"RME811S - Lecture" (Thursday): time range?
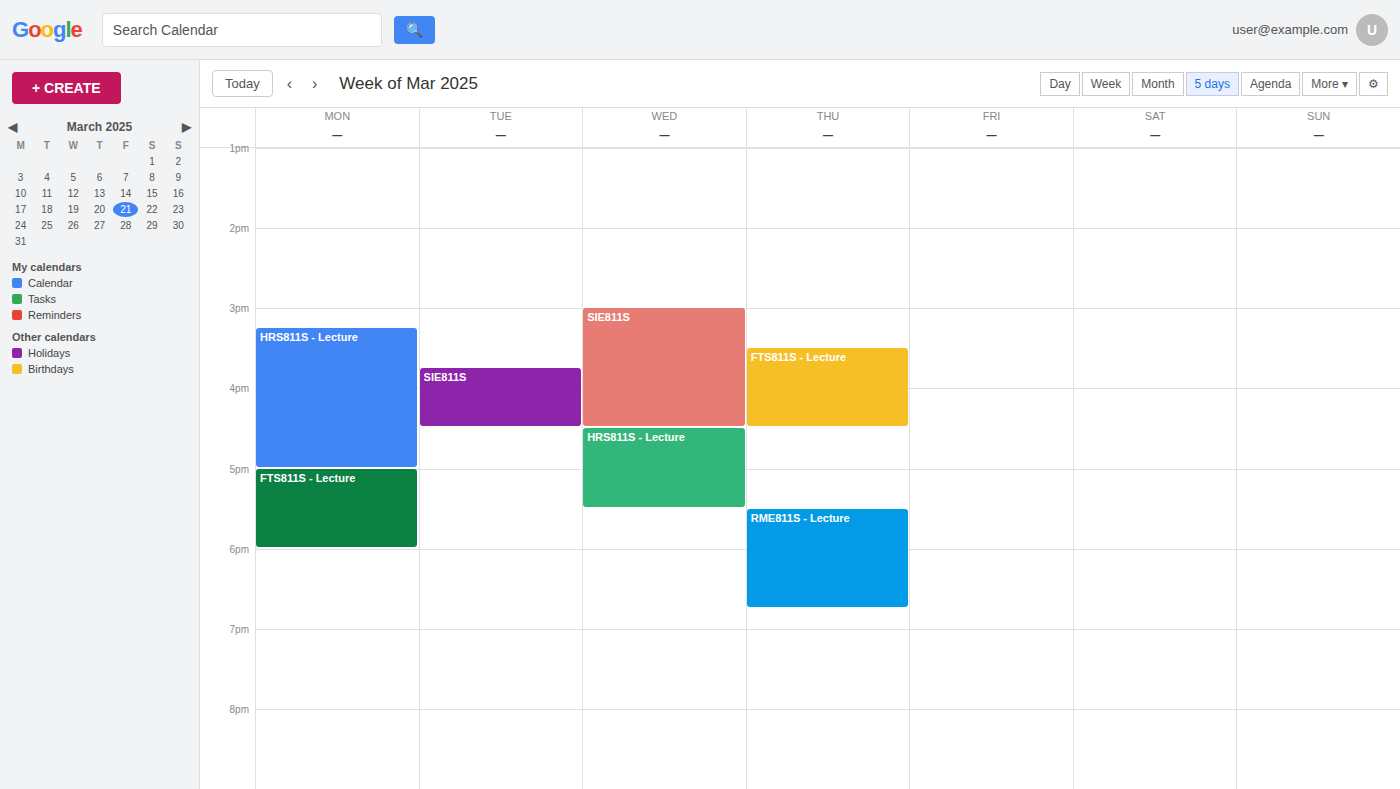
5:30 PM to 6:45 PM